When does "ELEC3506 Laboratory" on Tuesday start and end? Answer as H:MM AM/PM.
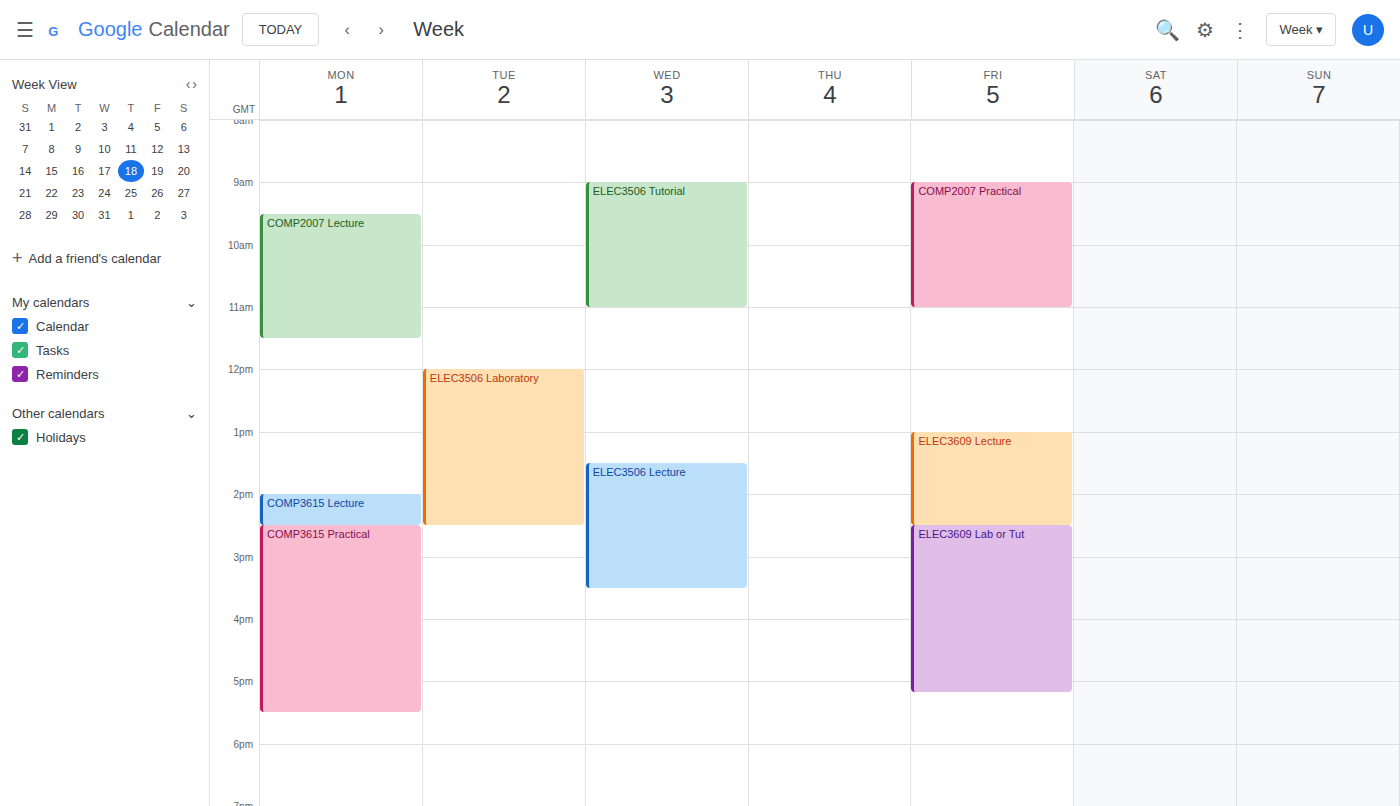
12:00 PM to 2:30 PM